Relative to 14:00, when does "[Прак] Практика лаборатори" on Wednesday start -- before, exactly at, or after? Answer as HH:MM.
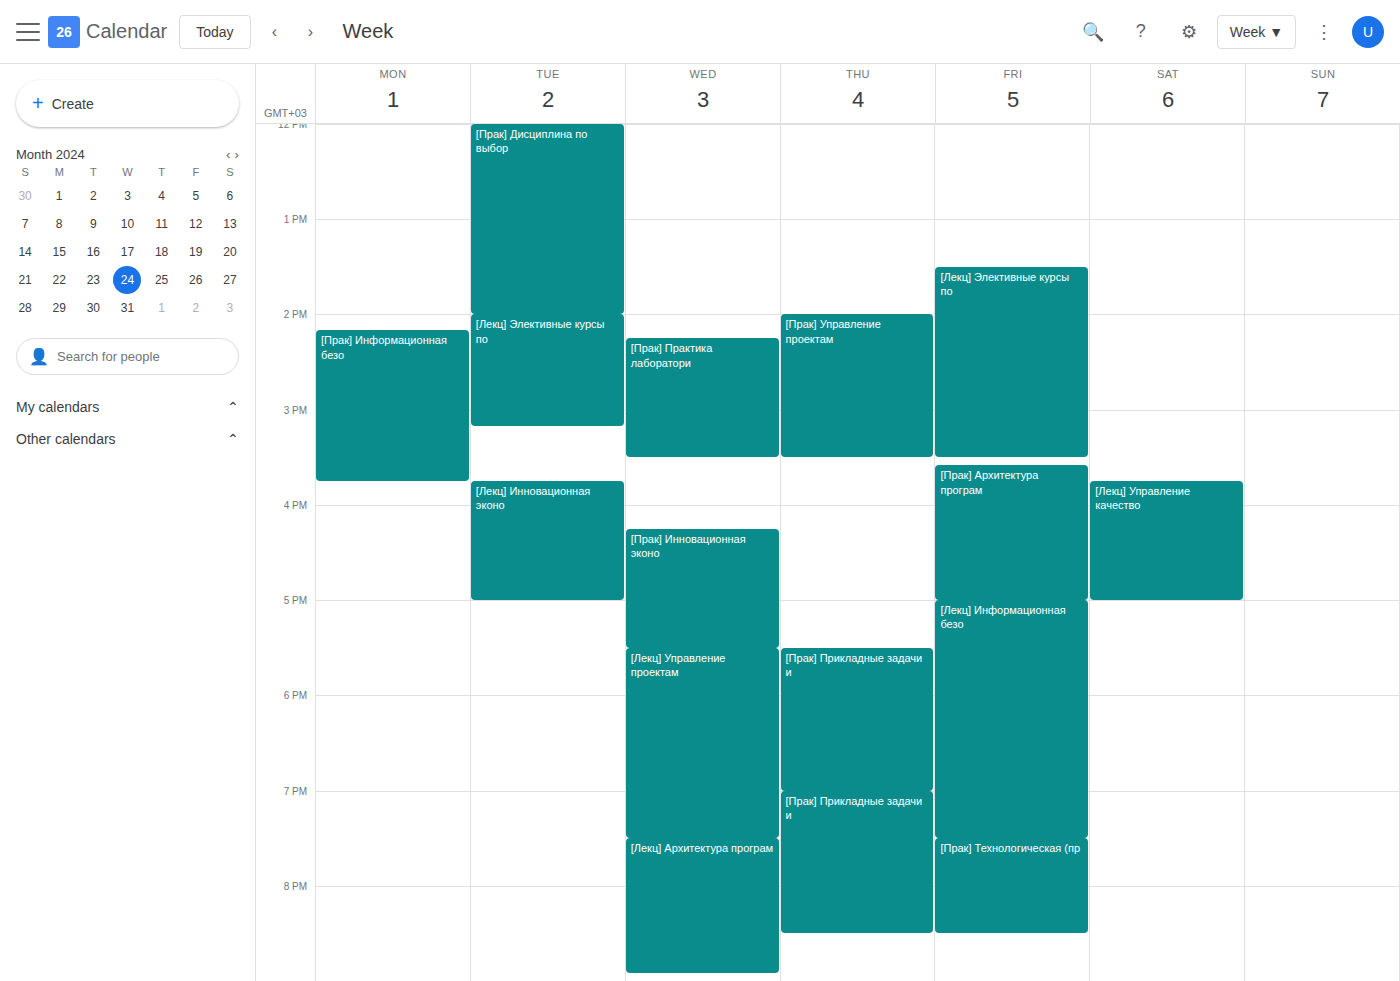
14:15 -- after 14:00, 15 minutes below the 14:00 line.